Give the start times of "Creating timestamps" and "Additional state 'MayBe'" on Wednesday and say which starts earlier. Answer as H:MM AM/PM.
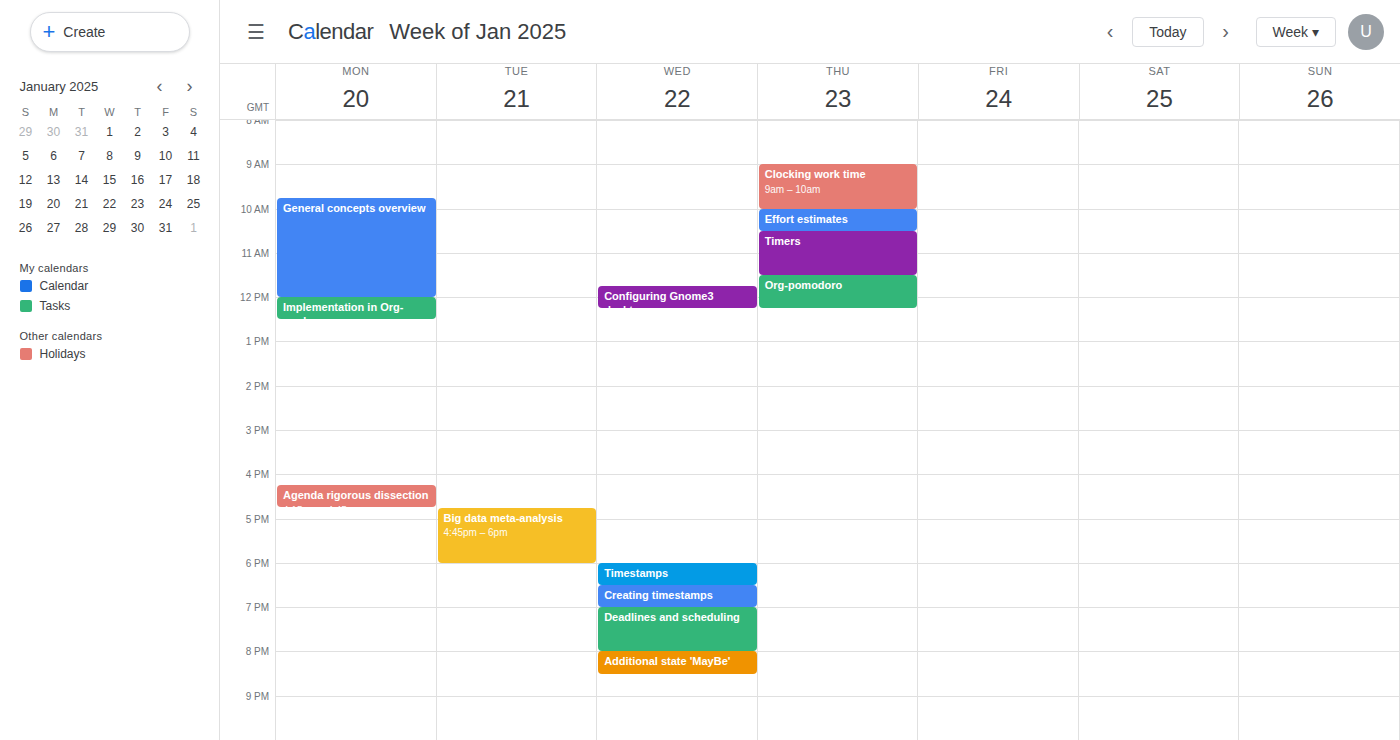
"Creating timestamps" 6:30 PM; "Additional state 'MayBe'" 8:00 PM.